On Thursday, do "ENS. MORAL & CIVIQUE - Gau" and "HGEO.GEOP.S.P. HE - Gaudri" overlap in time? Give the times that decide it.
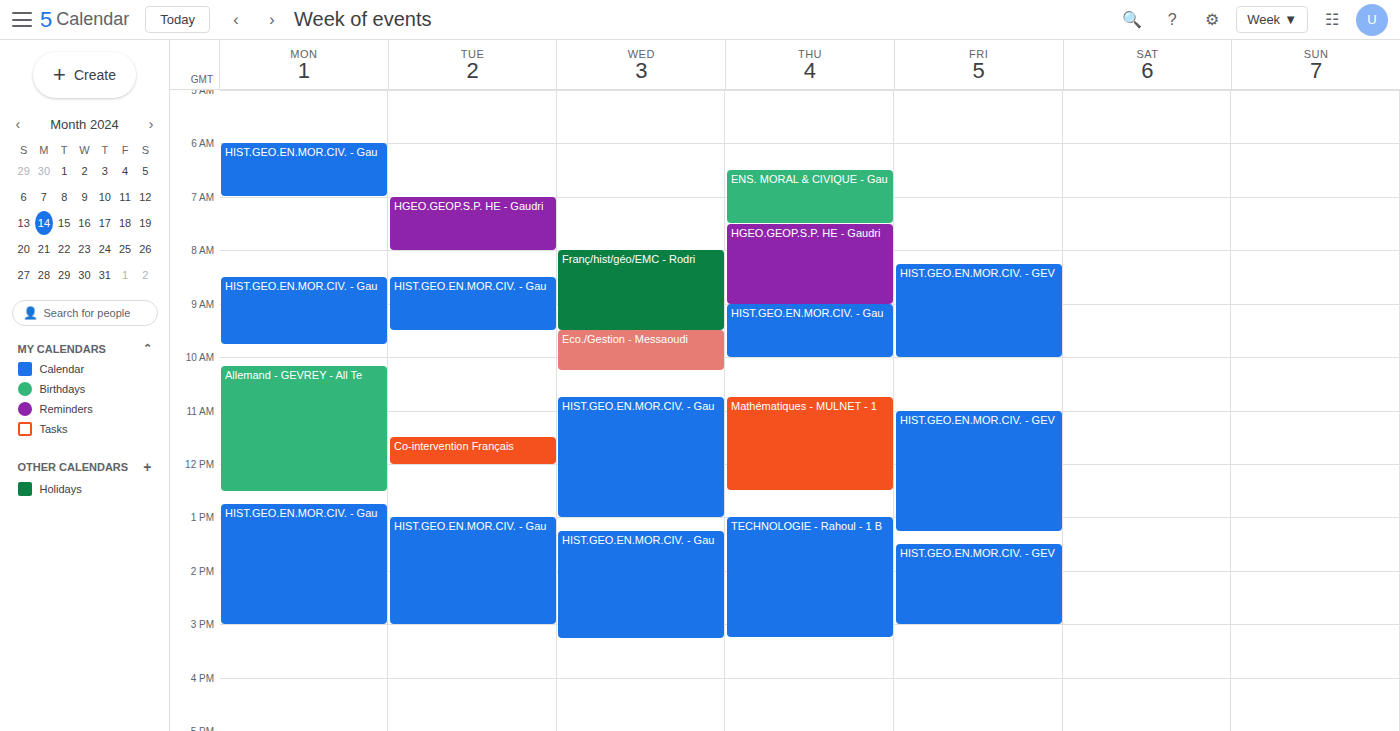
"ENS. MORAL & CIVIQUE - Gau" ends at 7:30 AM, exactly when "HGEO.GEOP.S.P. HE - Gaudri" starts -- they touch but do not overlap.